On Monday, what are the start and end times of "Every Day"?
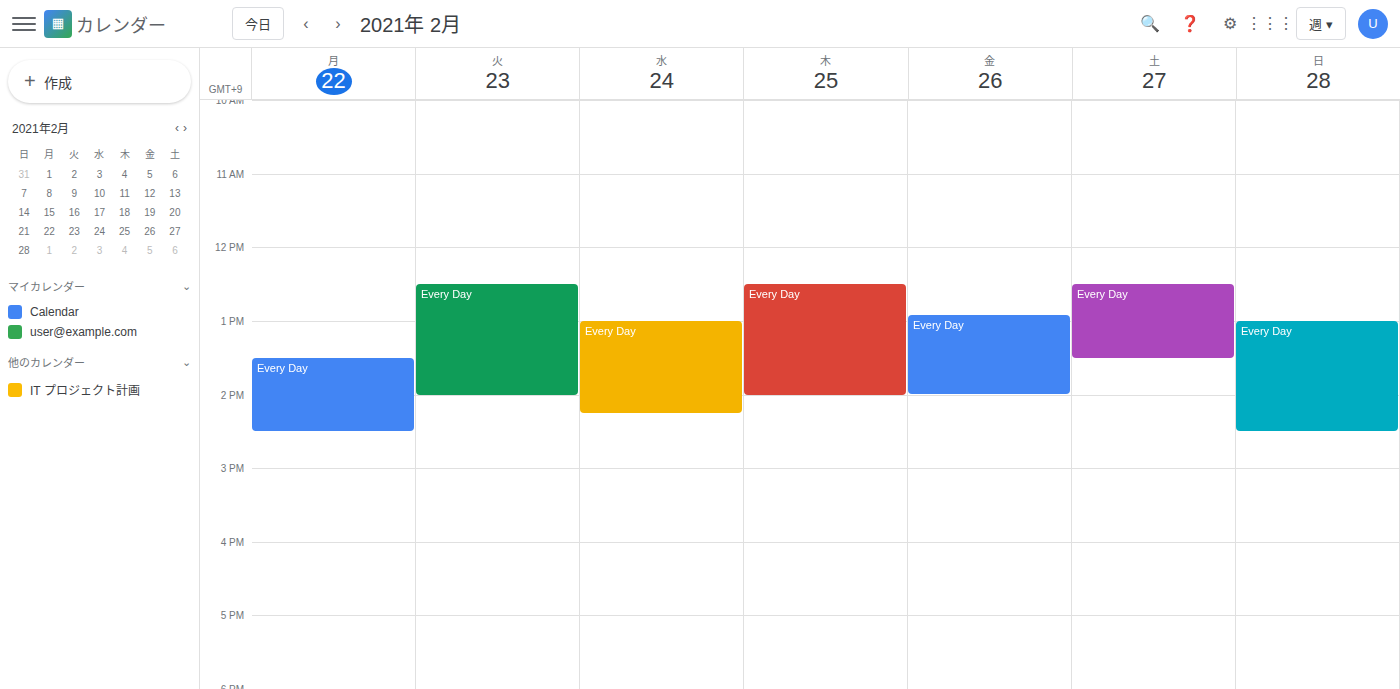
1:30 PM to 2:30 PM